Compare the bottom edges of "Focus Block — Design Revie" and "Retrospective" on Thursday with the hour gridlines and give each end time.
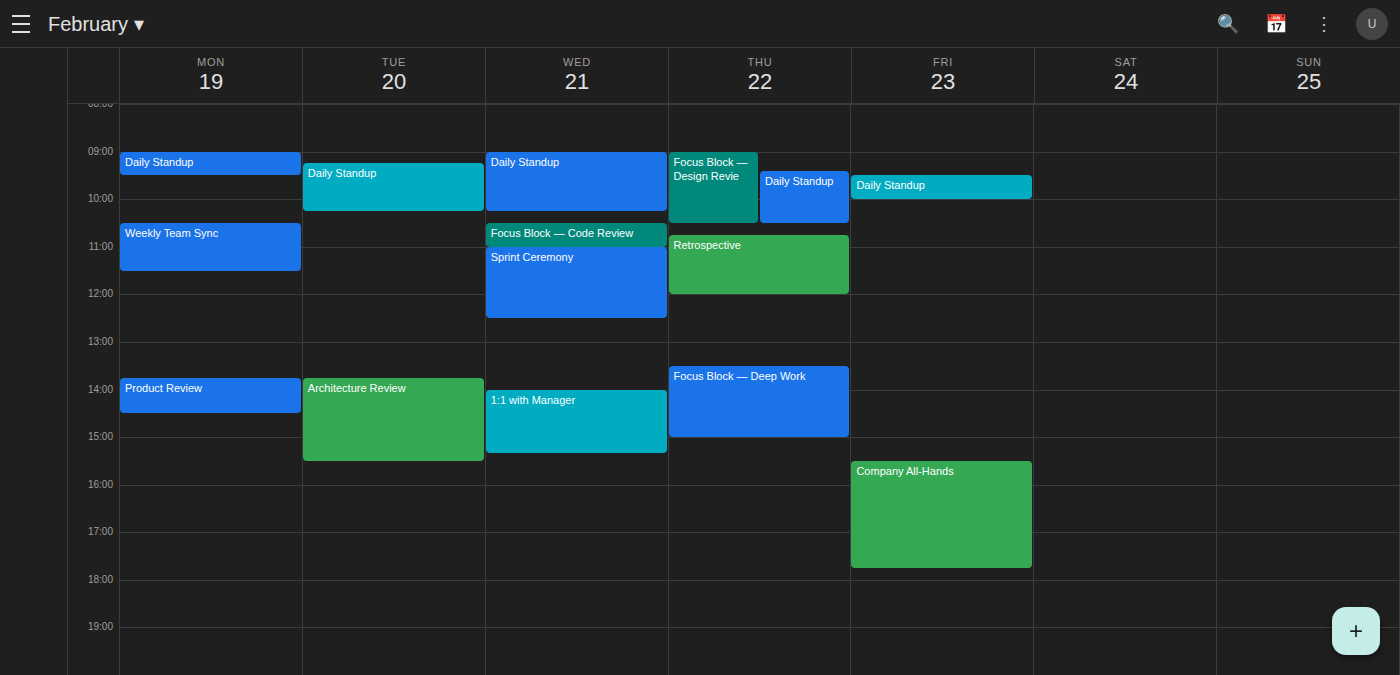
"Focus Block — Design Revie": 10:30 AM, halfway between the 10 AM and 11 AM lines. "Retrospective": 12:00 PM, exactly on the 12 PM line.